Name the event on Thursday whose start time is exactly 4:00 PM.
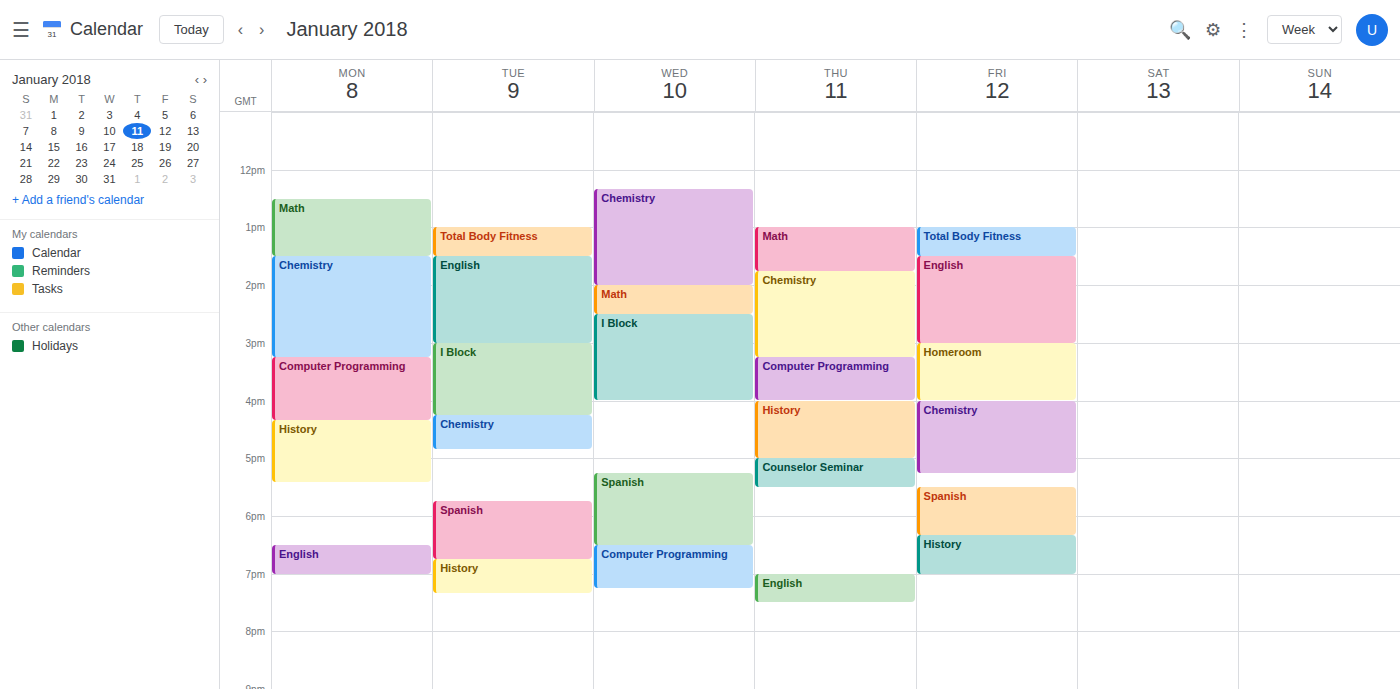
"History"